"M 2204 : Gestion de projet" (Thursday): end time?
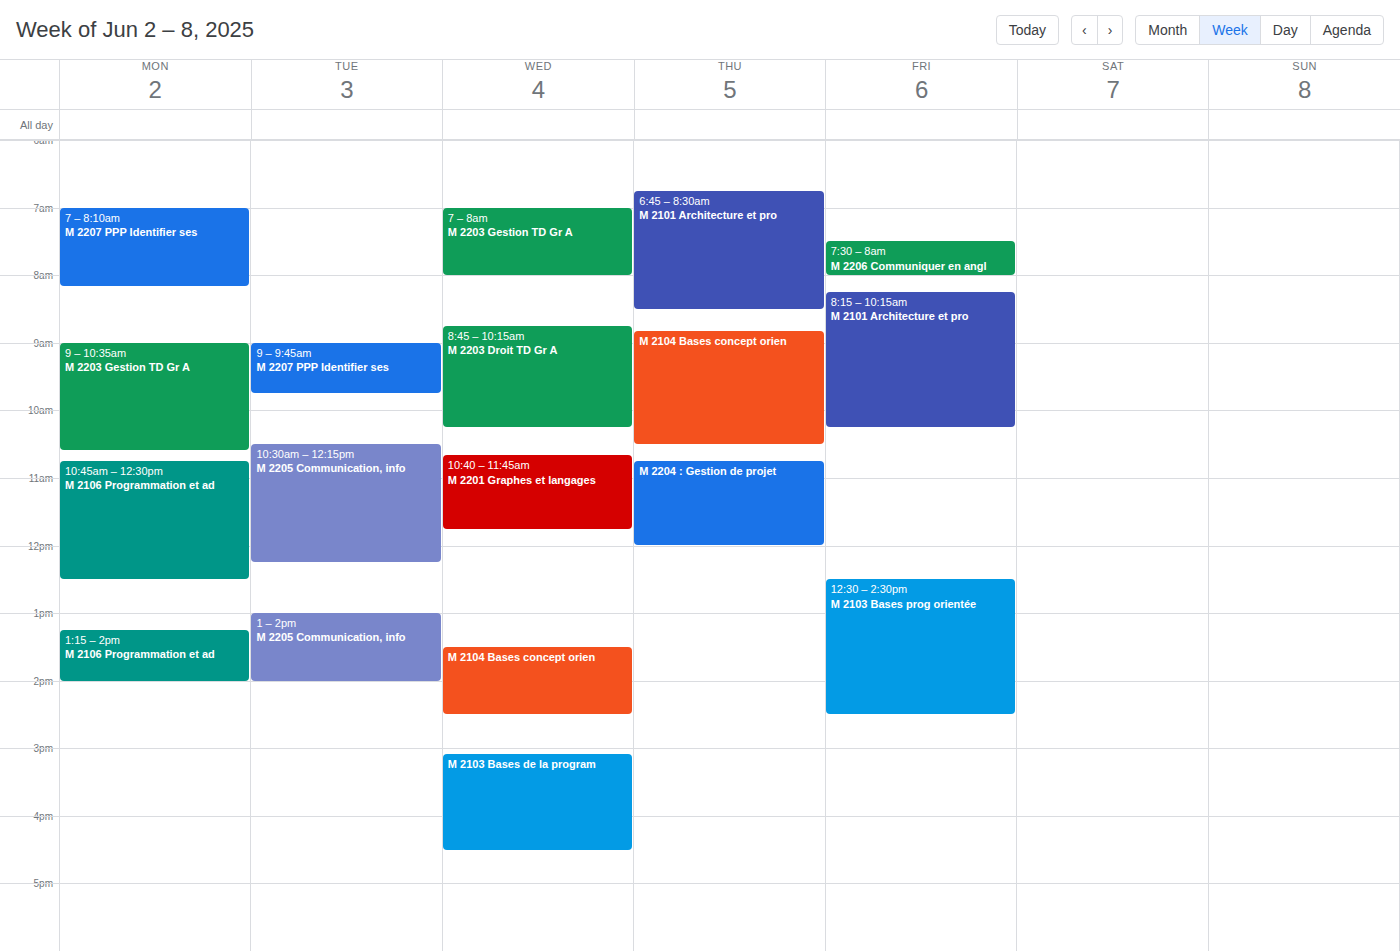
12:00 PM